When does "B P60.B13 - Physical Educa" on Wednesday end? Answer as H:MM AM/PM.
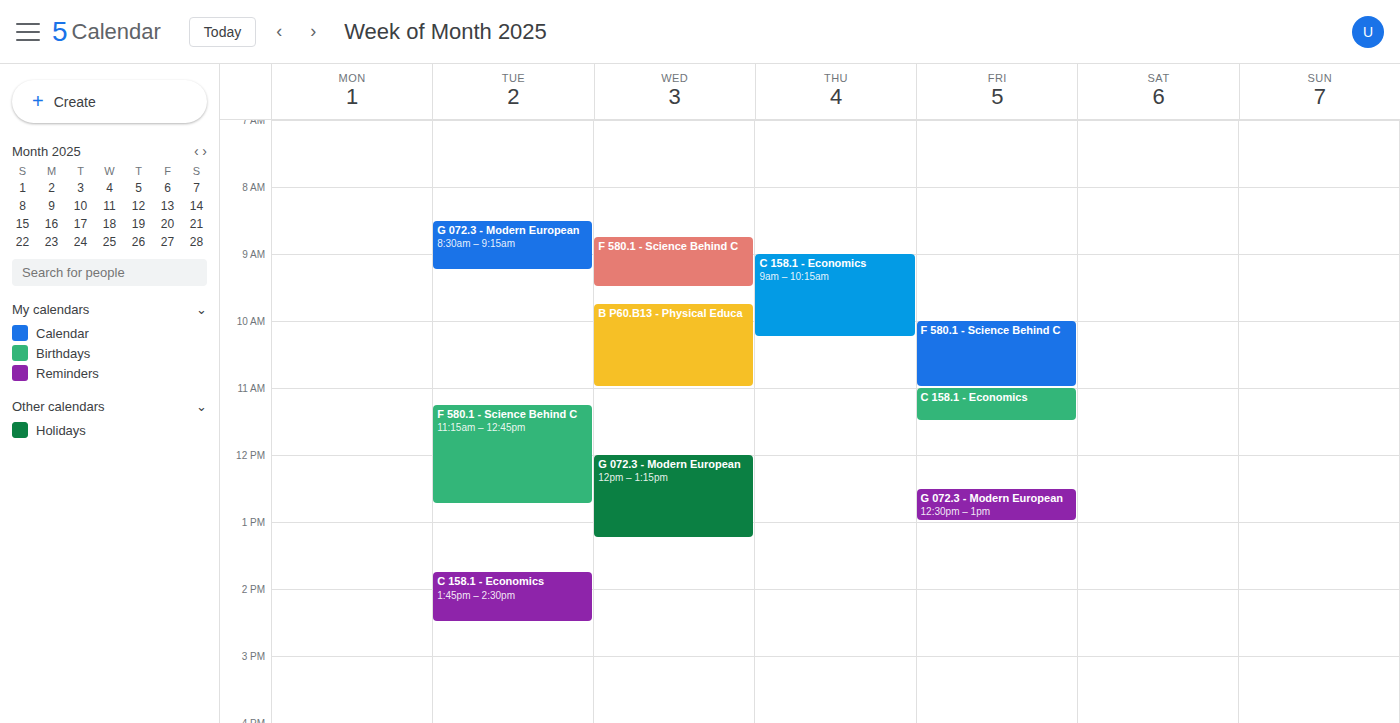
11:00 AM